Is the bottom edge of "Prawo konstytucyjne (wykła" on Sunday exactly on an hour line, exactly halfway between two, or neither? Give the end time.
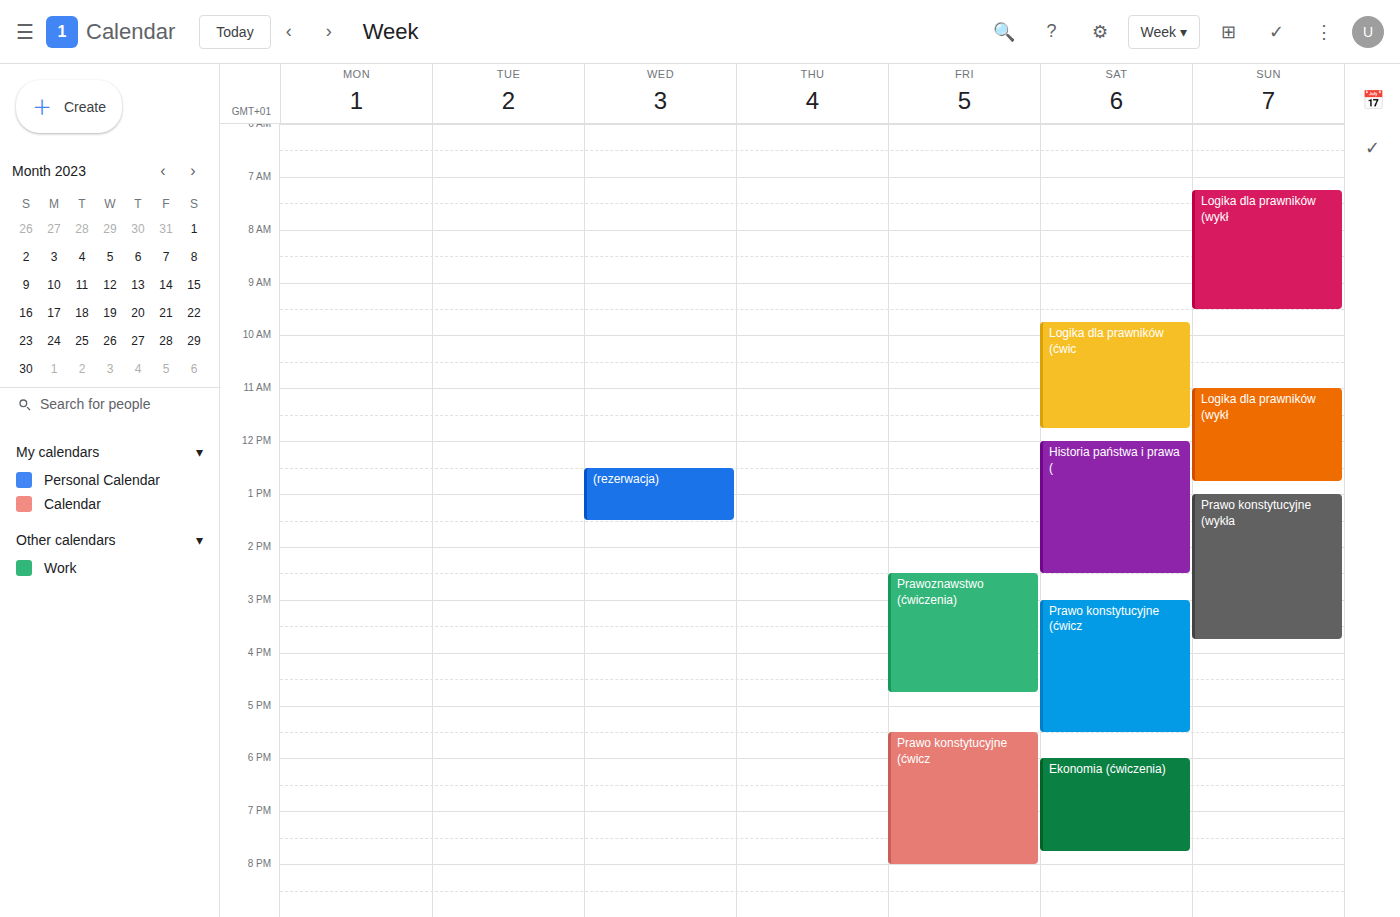
15:45 -- neither: three quarters of the way from the 15:00 line to the 16:00 line.